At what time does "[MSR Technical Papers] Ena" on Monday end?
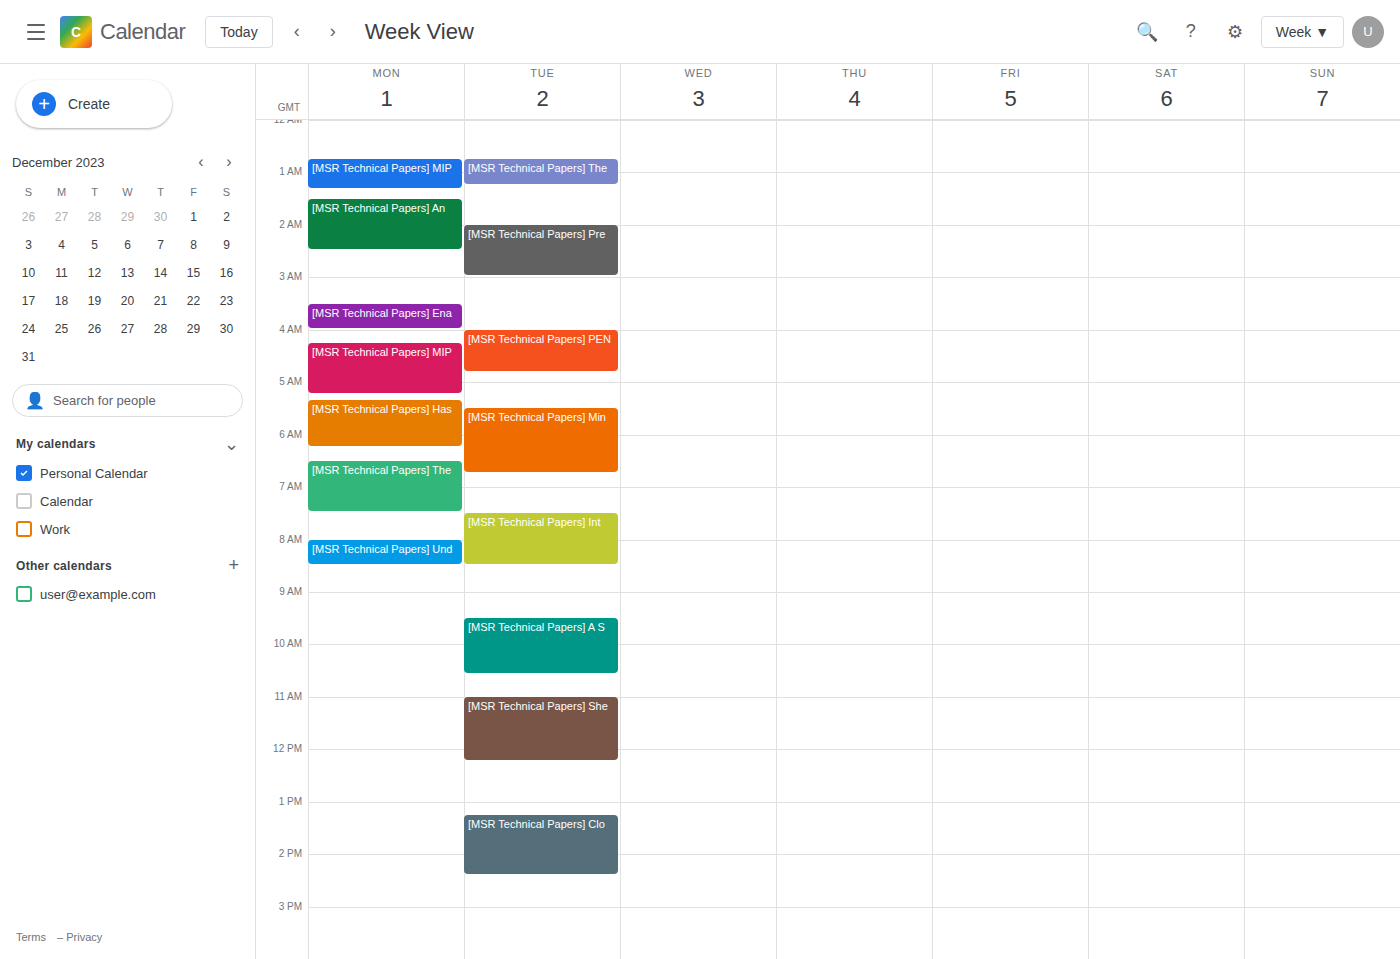
4:00 AM